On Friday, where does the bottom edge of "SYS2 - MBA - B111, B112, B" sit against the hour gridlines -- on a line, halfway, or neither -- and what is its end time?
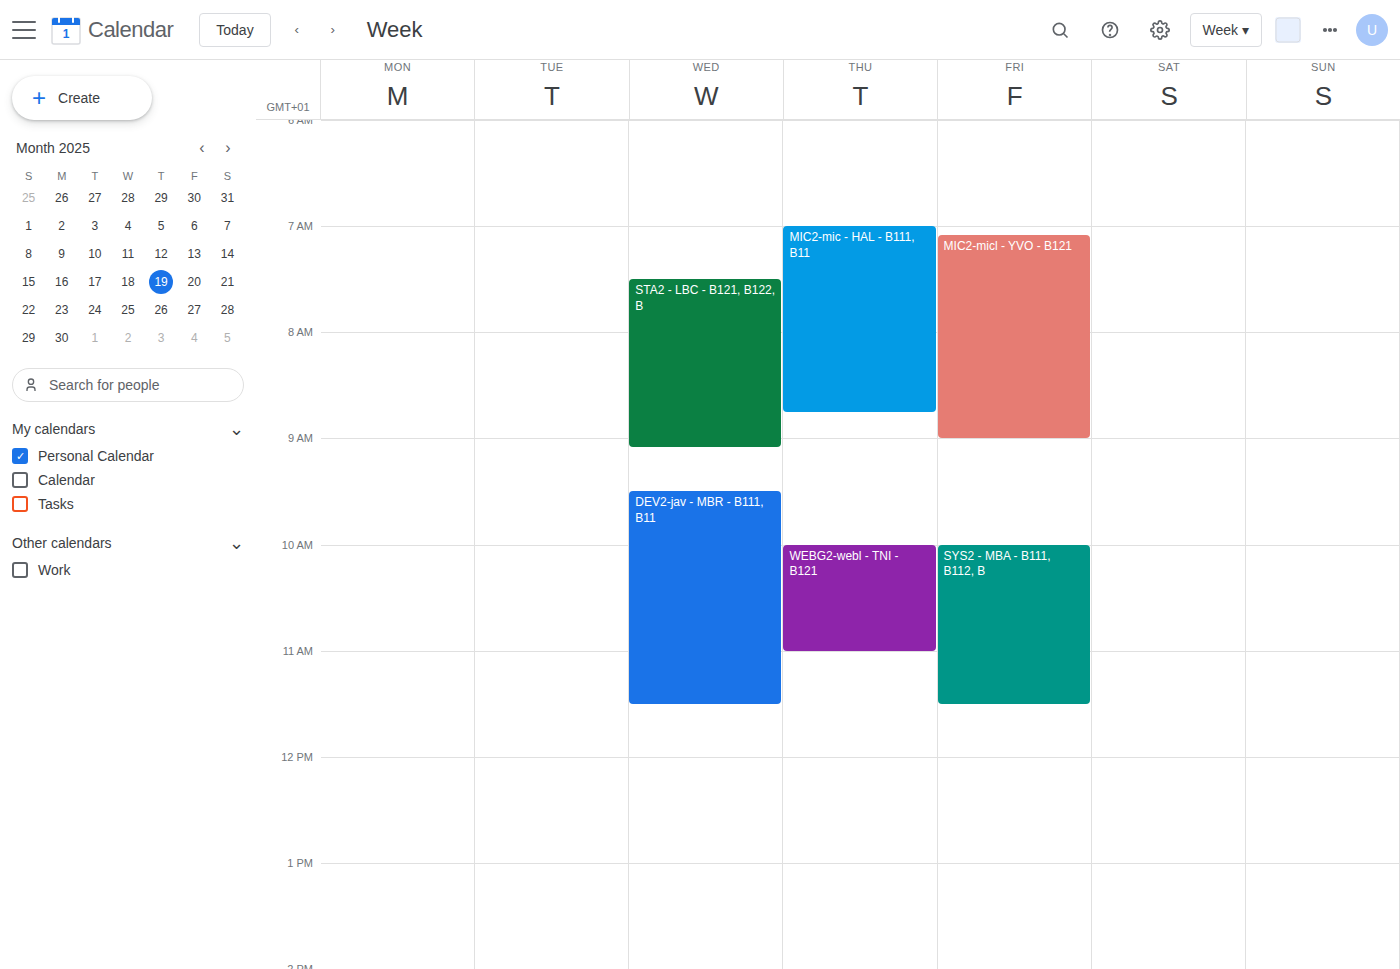
11:30 AM -- halfway between the 11 AM and 12 PM lines.